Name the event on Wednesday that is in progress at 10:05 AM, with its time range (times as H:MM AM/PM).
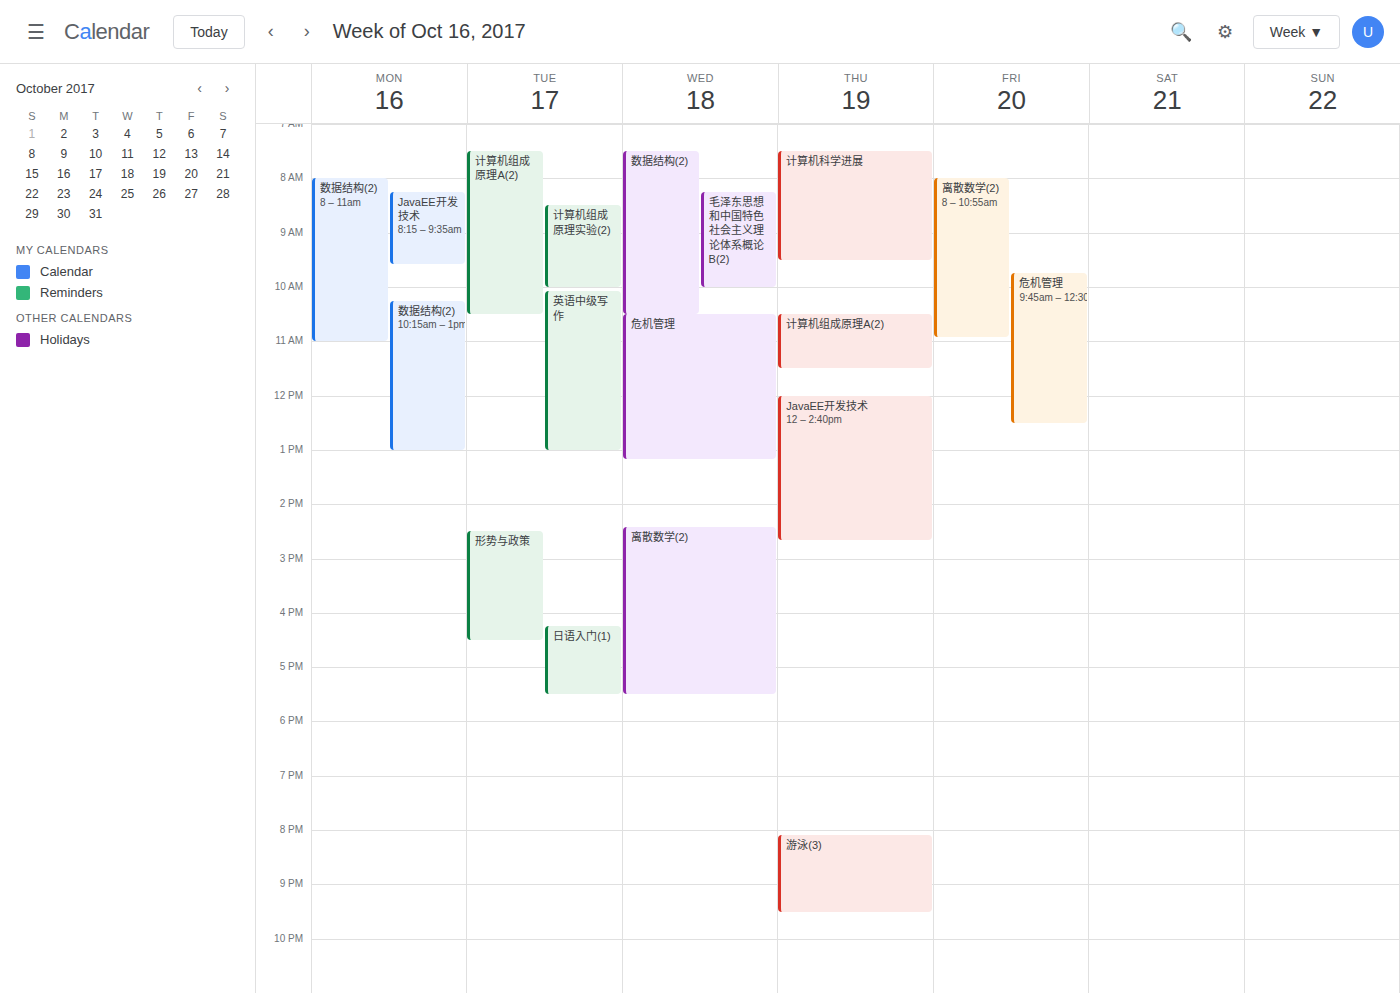
"数据结构(2)", 7:30 AM to 10:30 AM